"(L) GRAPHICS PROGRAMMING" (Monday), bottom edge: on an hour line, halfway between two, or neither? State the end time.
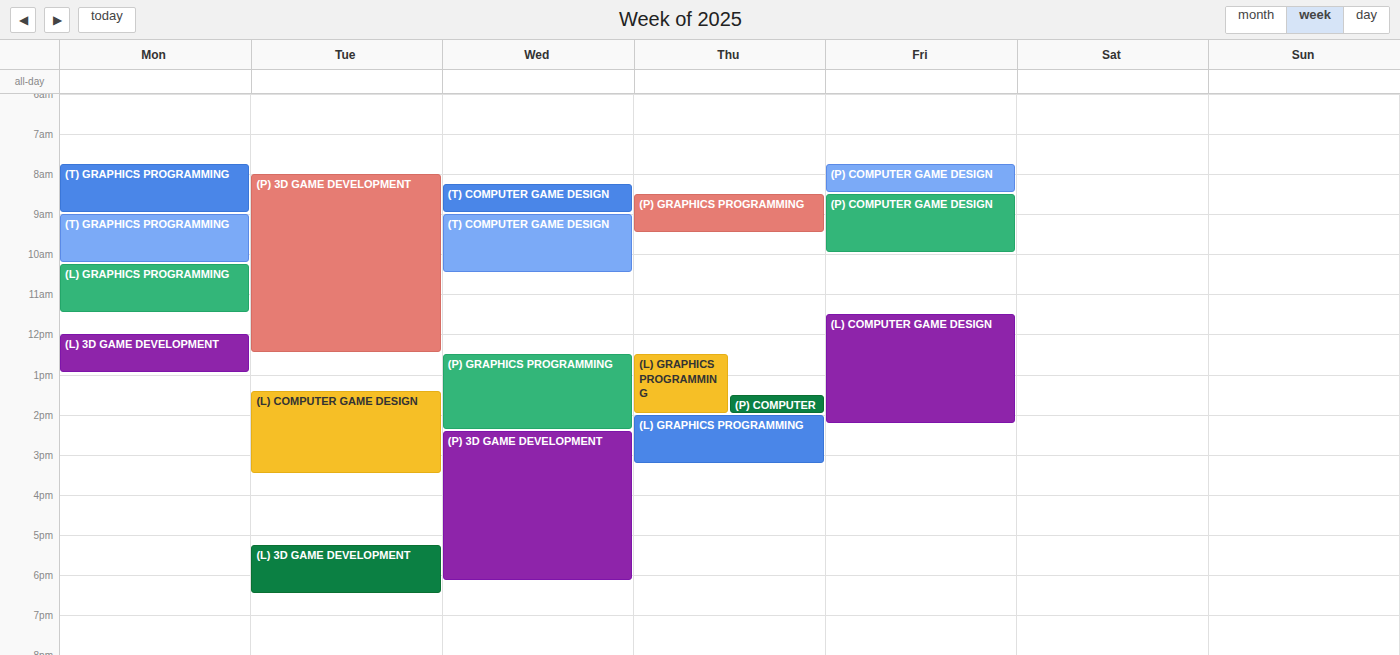
11:30 AM -- halfway between the 11 AM and 12 PM lines.